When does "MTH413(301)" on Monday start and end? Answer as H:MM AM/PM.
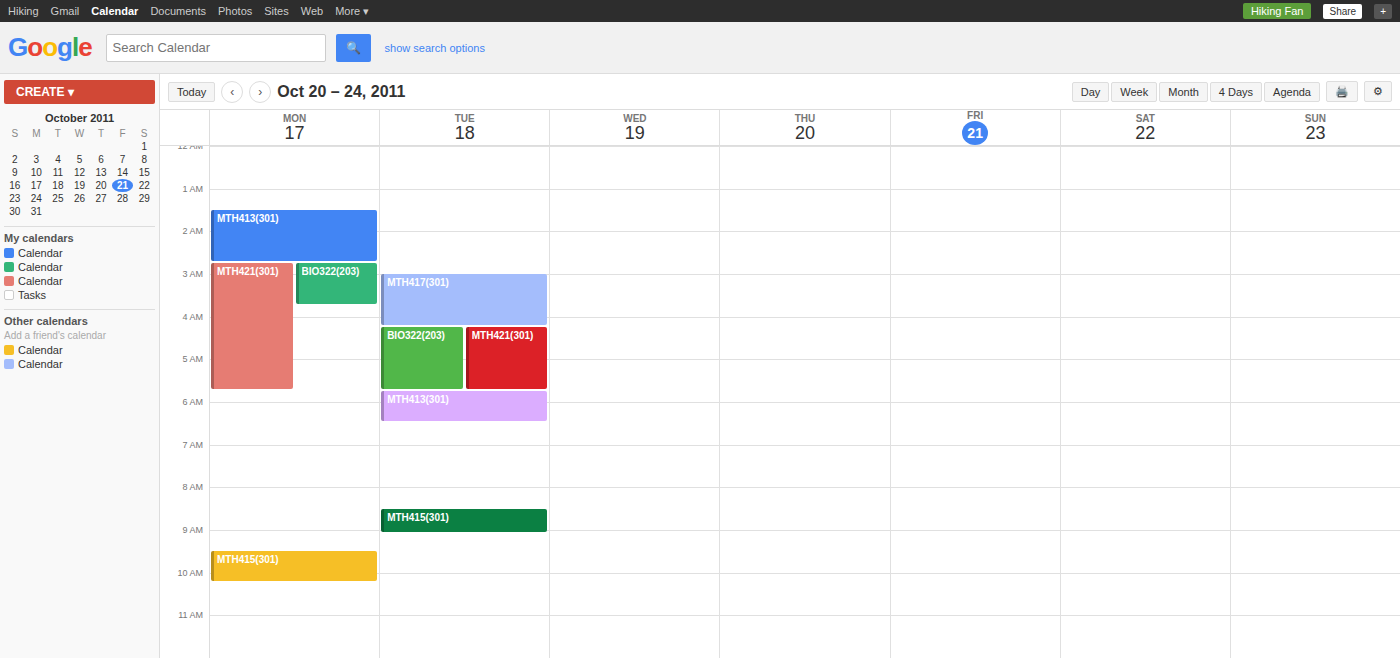
1:30 AM to 2:45 AM